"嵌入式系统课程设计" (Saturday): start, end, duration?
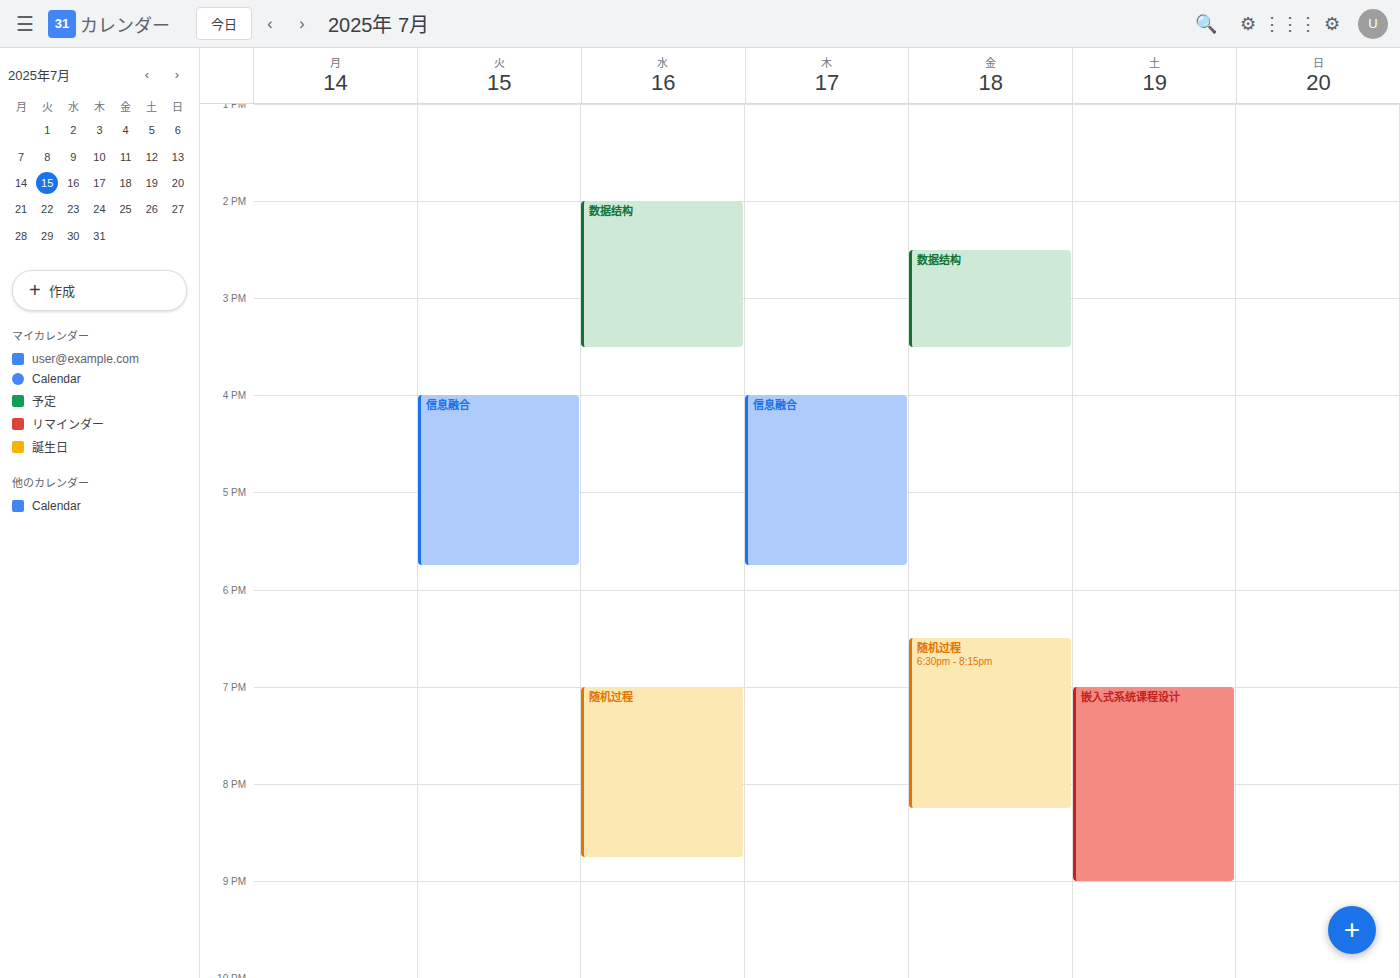
7:00 PM to 9:00 PM, 2 hours